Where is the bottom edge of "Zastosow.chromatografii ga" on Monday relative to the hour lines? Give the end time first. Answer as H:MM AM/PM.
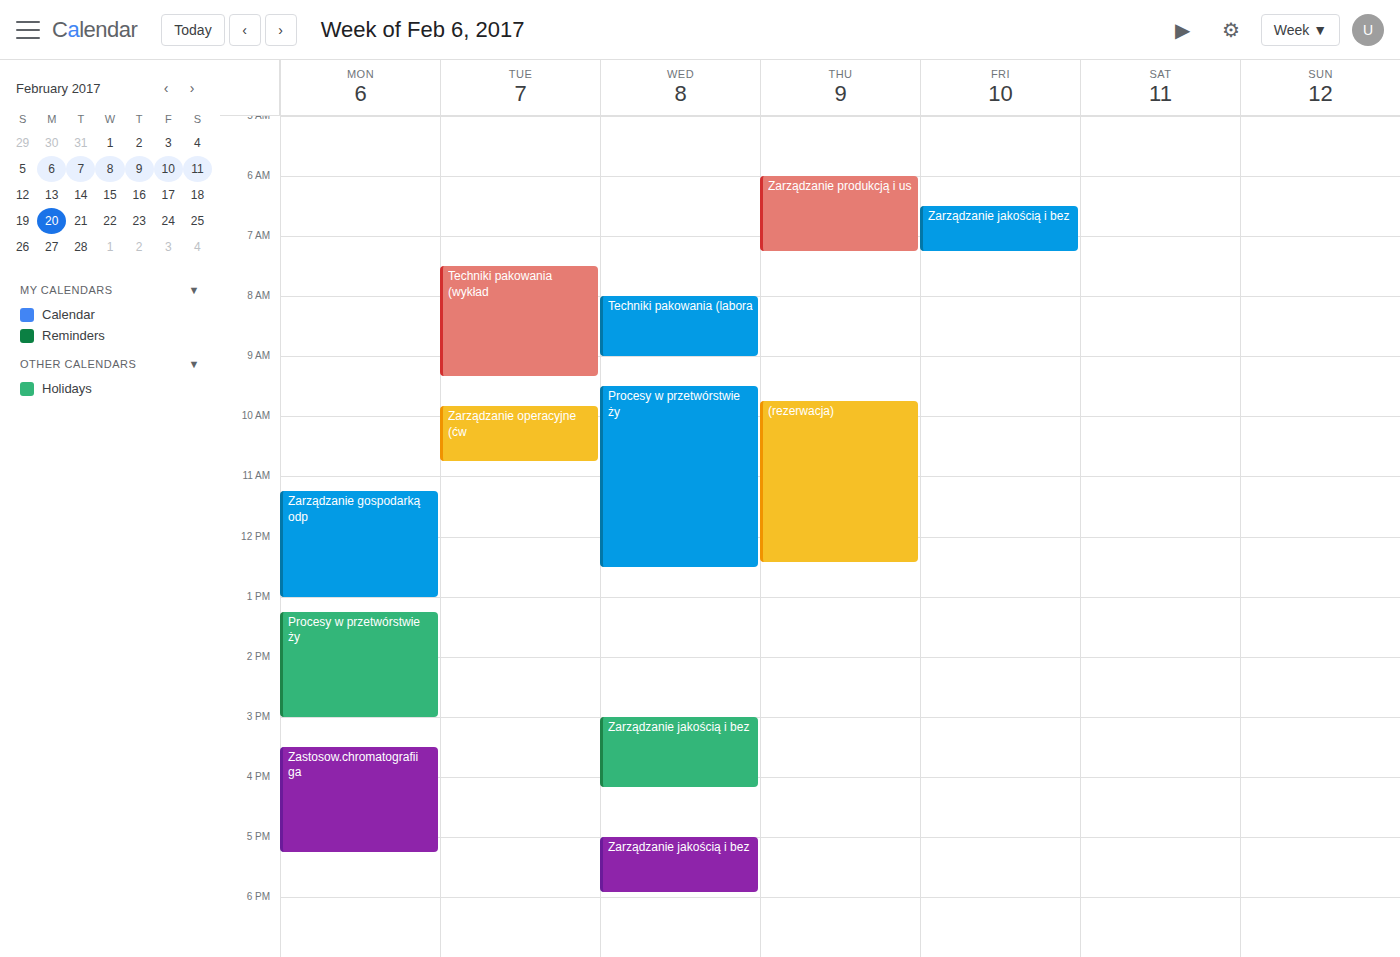
5:15 PM -- neither: a quarter of the way from the 5 PM line to the 6 PM line.